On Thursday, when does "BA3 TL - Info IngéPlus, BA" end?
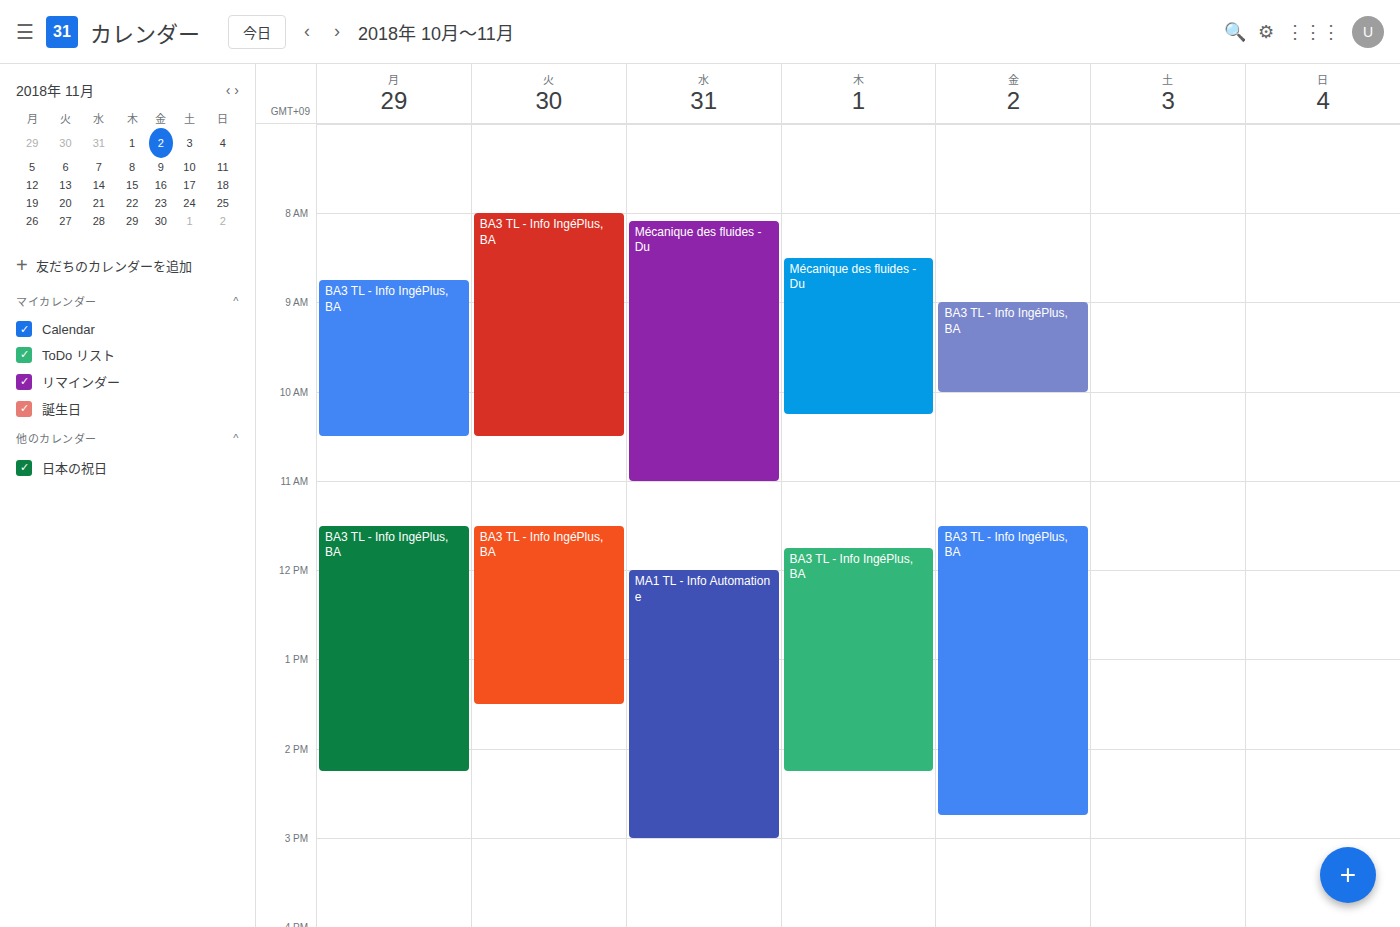
14:15